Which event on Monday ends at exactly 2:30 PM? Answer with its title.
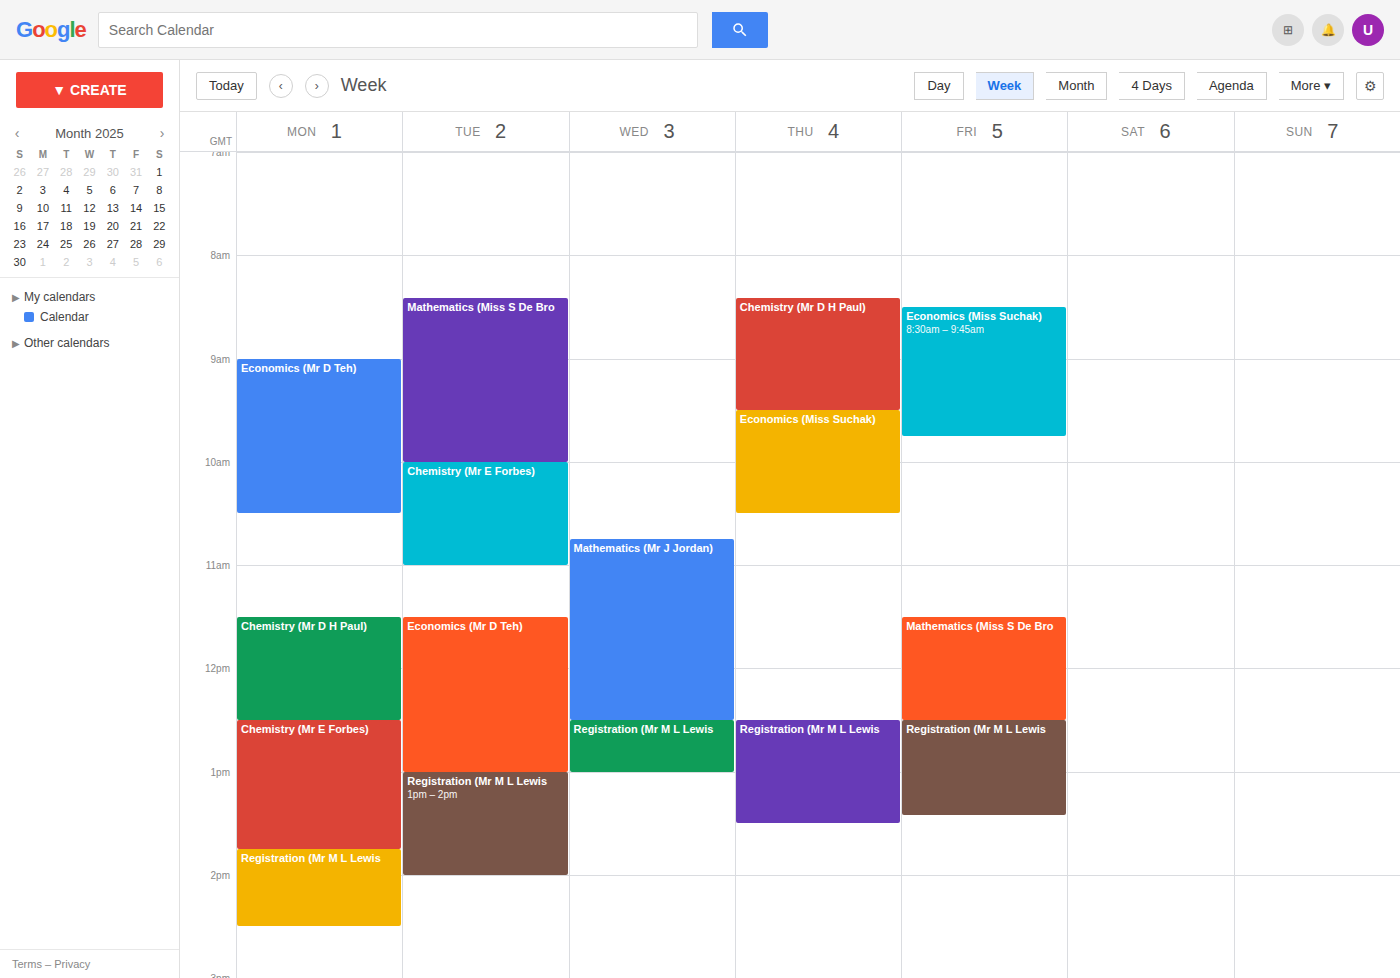
"Registration (Mr M L Lewis"